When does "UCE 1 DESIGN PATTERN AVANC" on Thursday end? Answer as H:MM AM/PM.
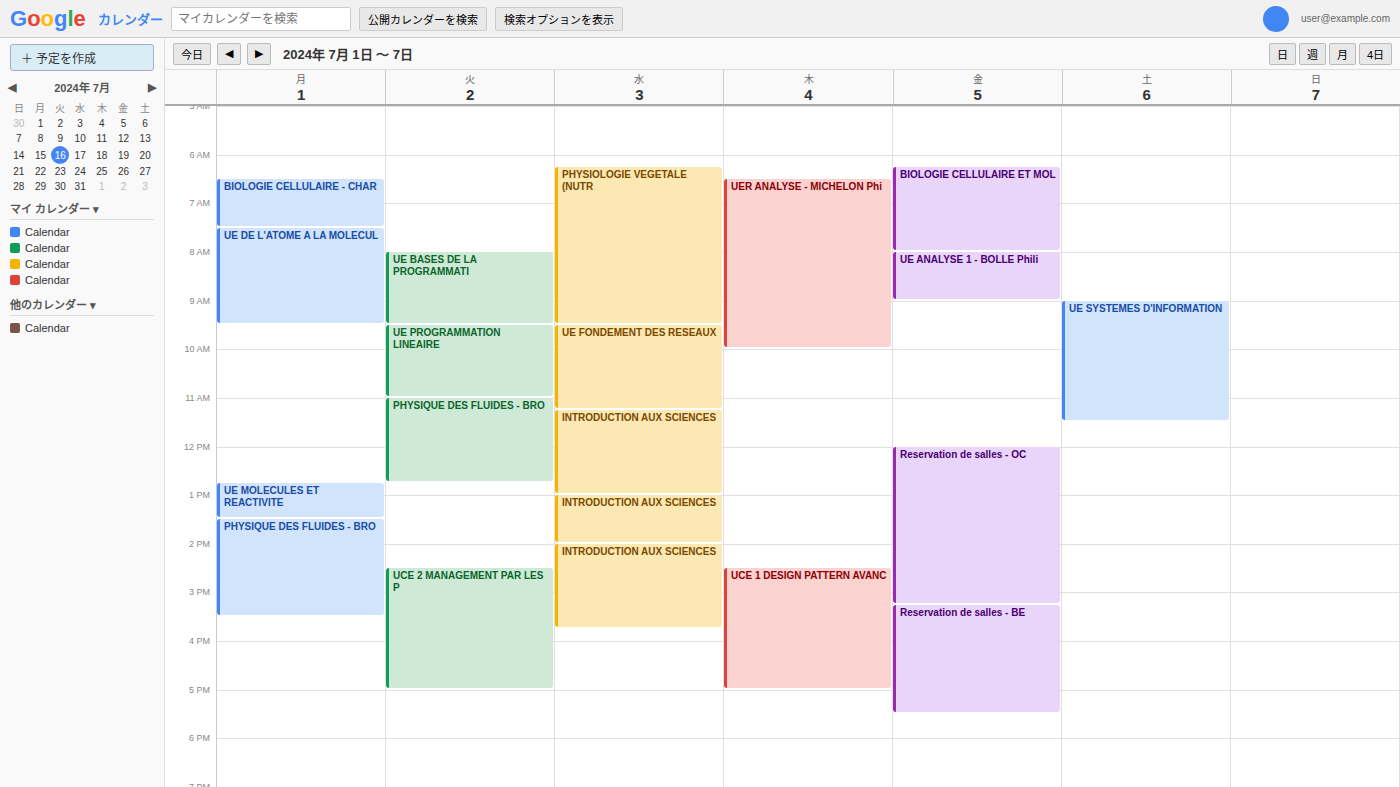
5:00 PM